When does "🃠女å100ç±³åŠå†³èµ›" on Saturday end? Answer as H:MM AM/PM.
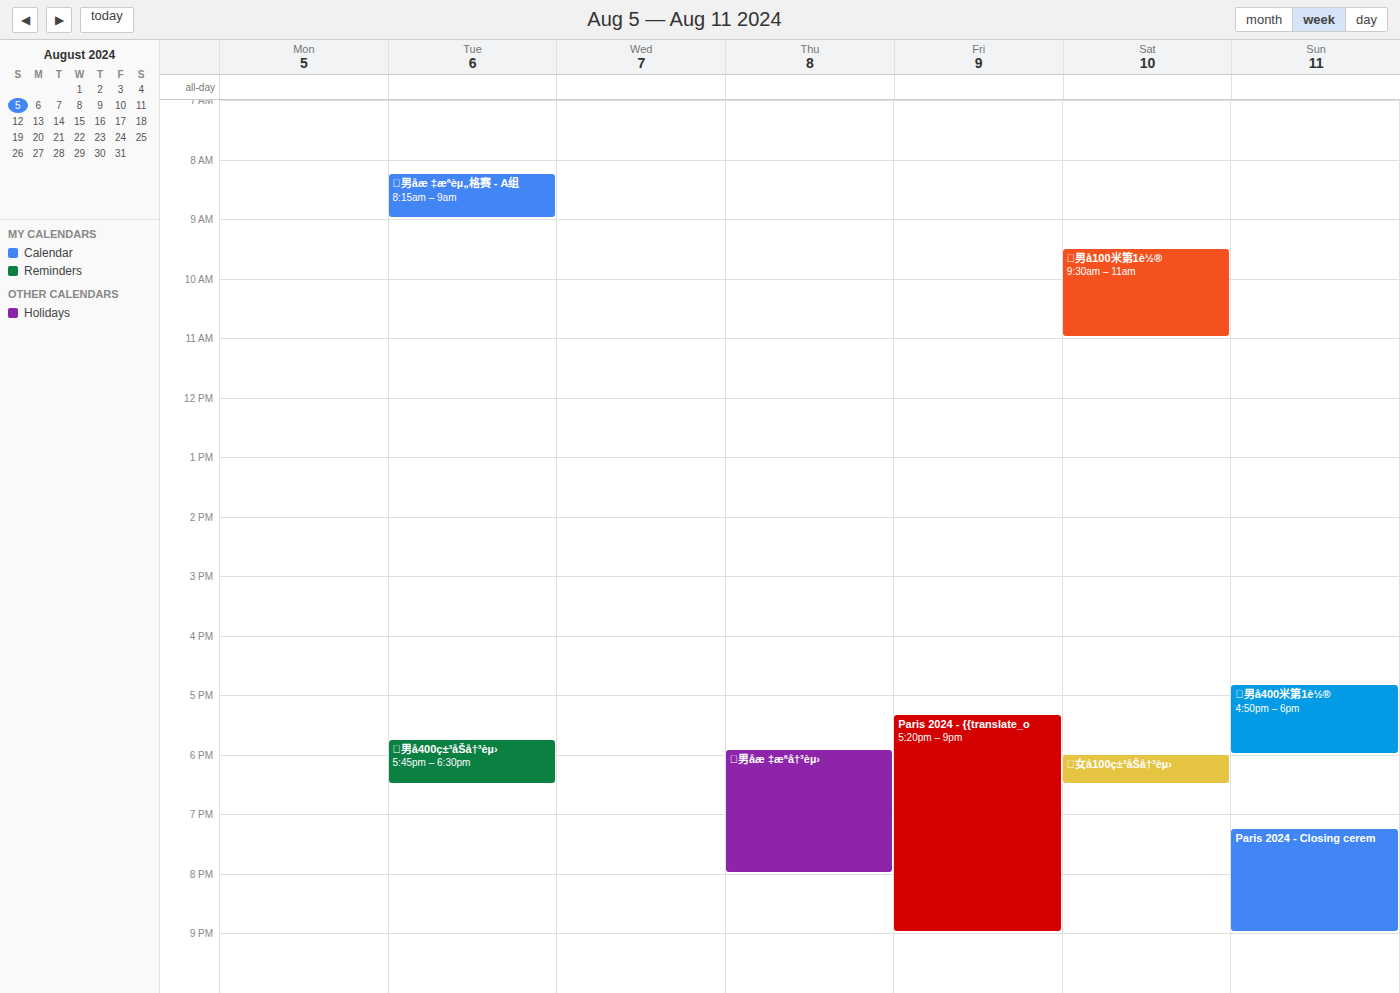
6:30 PM